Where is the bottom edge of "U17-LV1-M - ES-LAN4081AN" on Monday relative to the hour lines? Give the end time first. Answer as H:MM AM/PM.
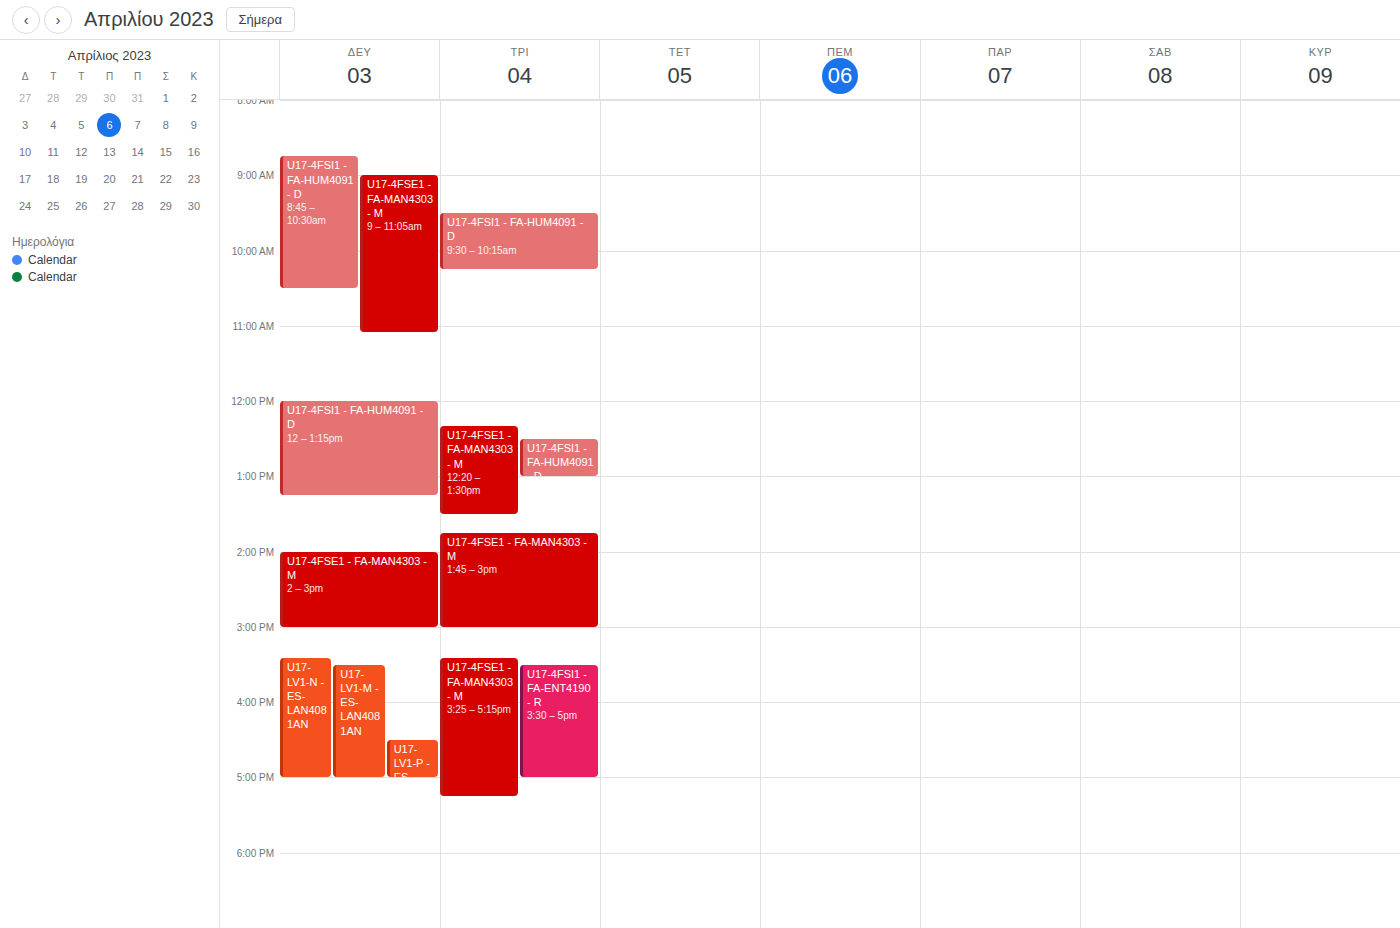
5:00 PM -- exactly on the 5 PM line.